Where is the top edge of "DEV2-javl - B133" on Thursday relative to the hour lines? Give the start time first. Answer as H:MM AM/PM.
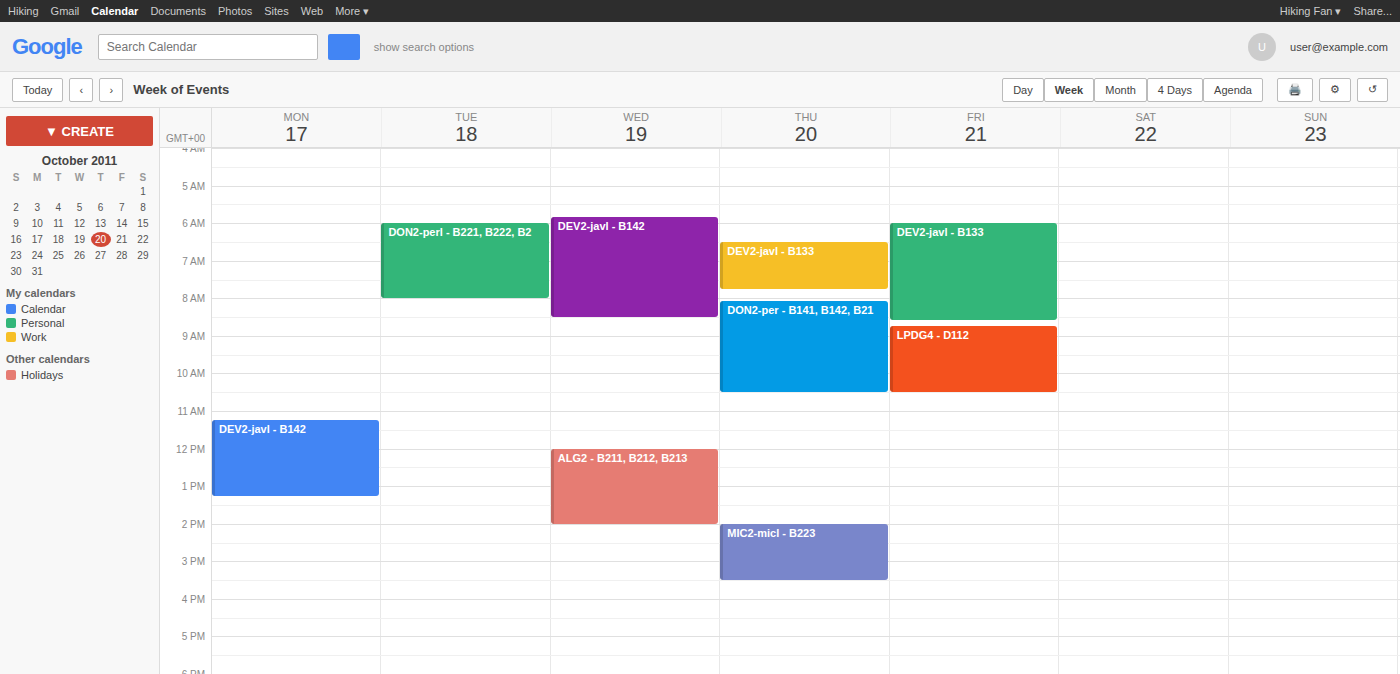
6:30 AM -- halfway between the 6 AM and 7 AM lines.